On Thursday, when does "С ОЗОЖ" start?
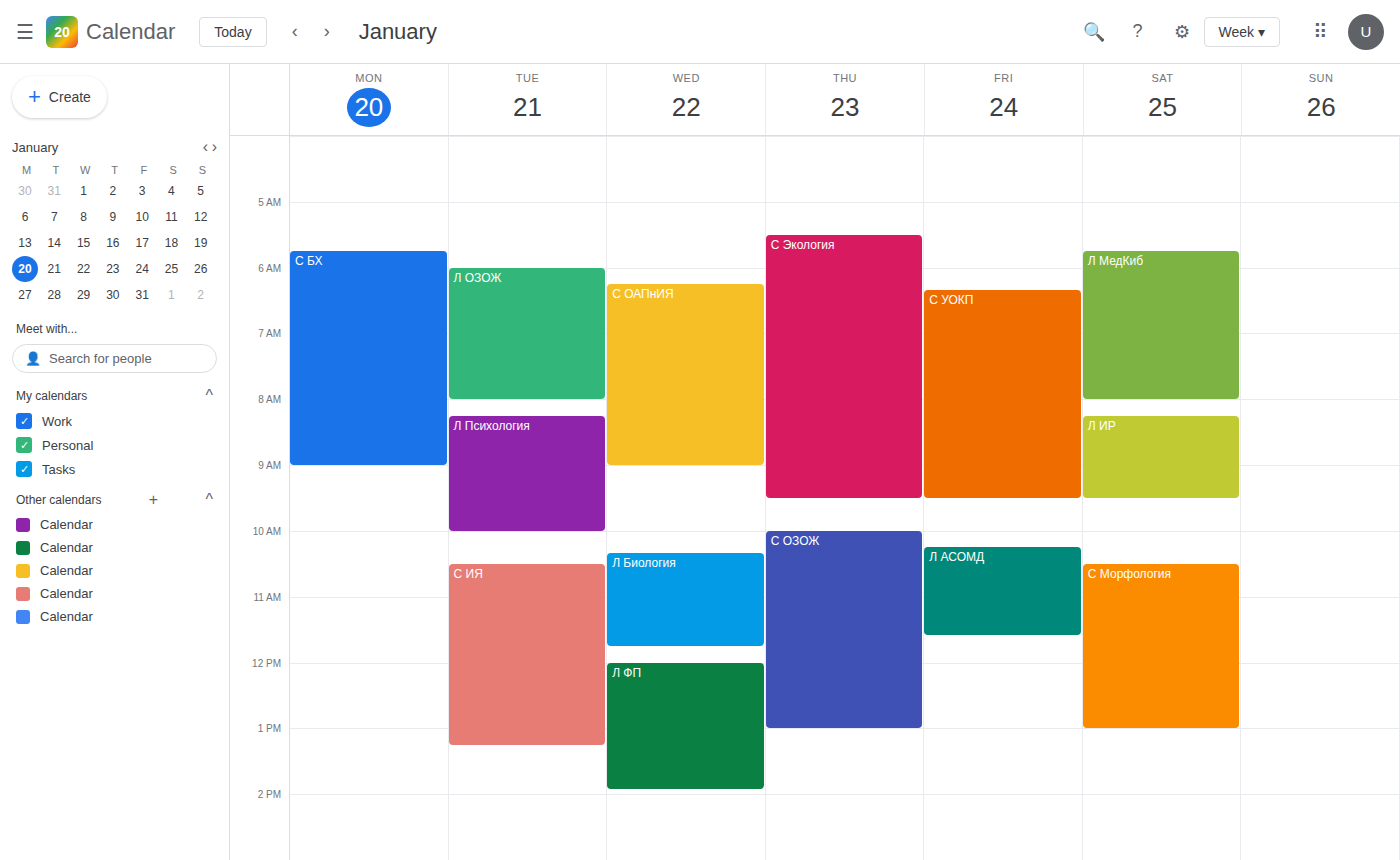
10:00